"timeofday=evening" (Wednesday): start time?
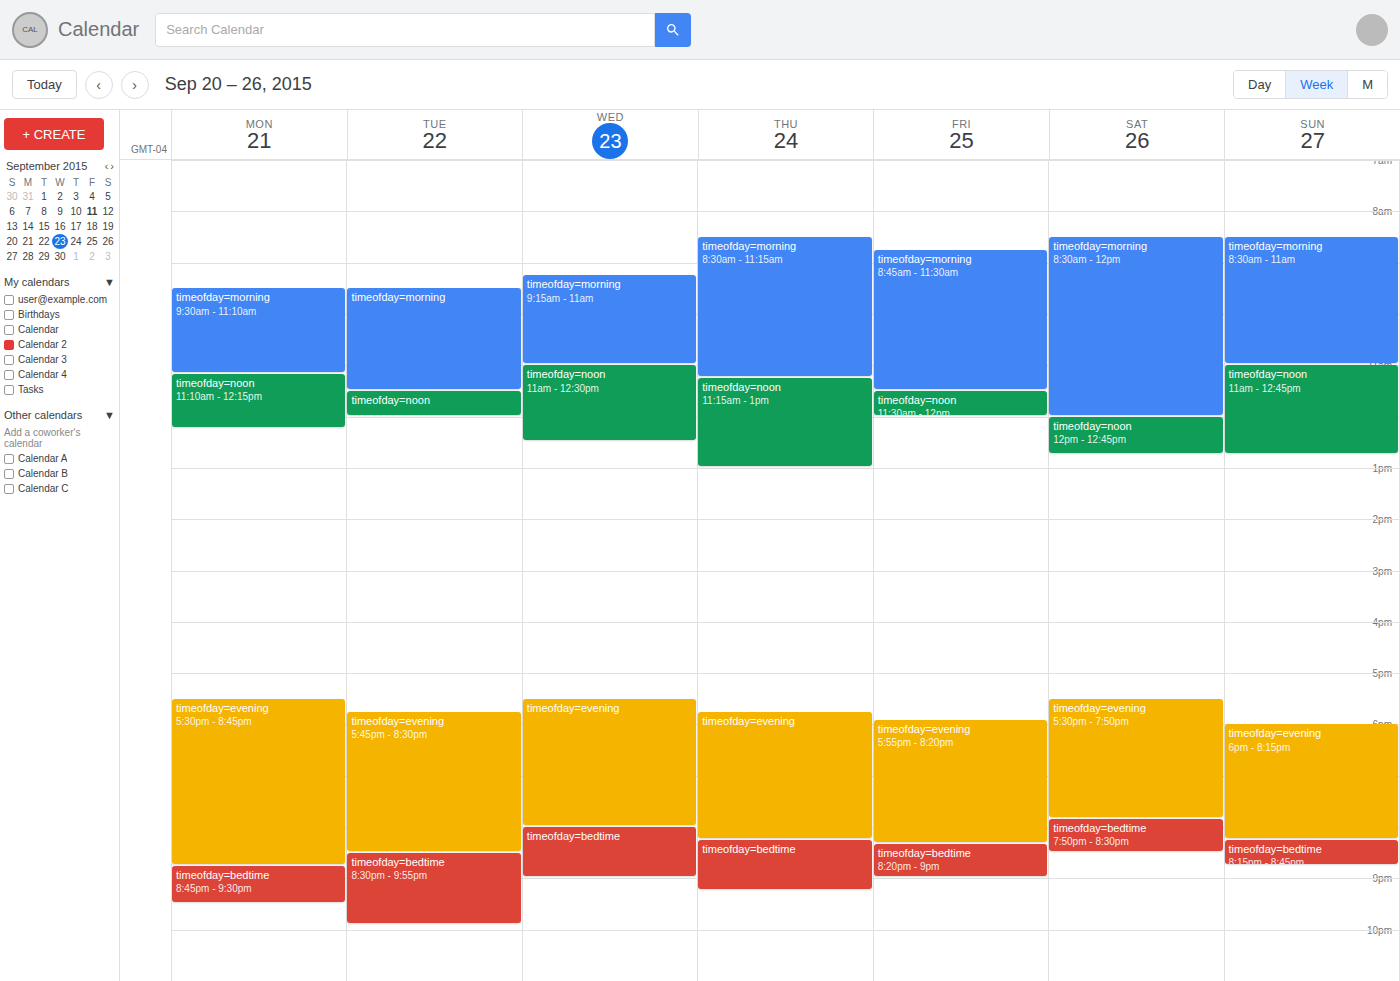
5:30 PM